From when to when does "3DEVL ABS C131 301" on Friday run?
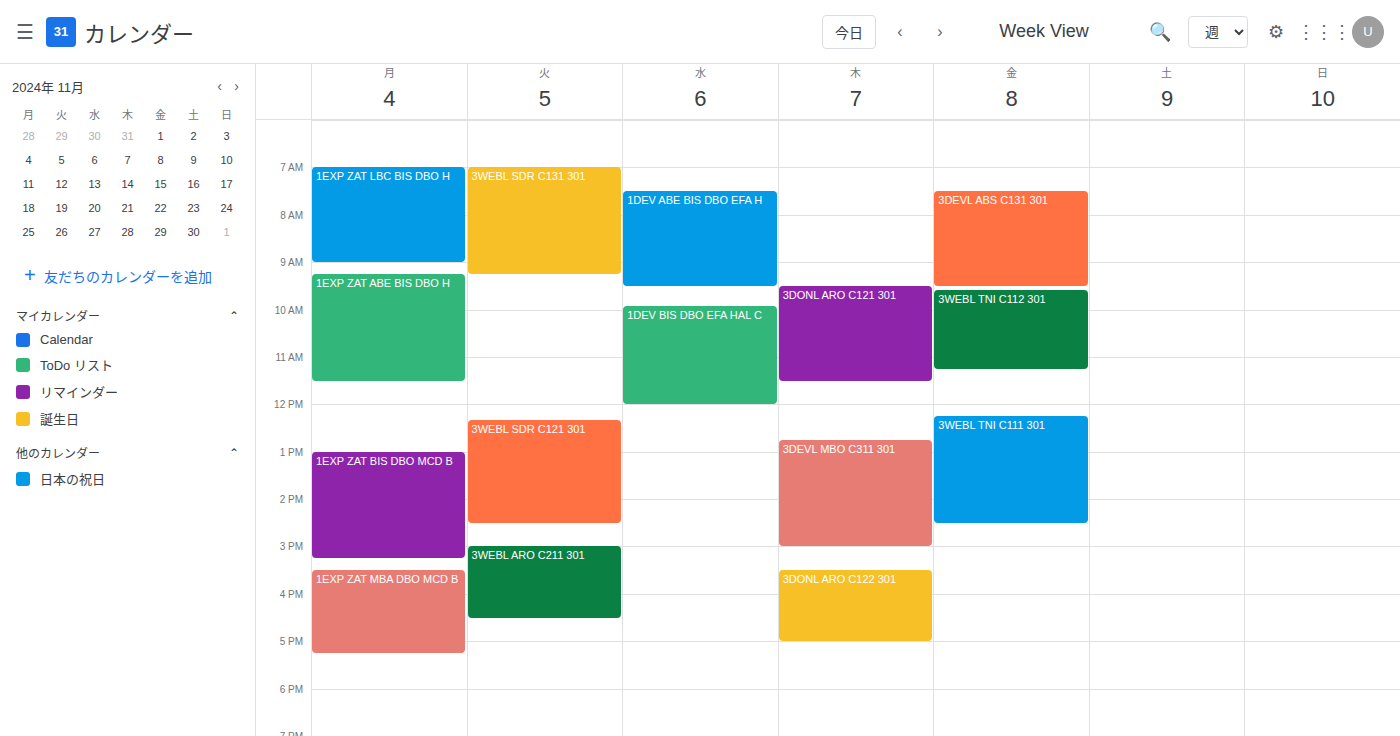
7:30 AM to 9:30 AM